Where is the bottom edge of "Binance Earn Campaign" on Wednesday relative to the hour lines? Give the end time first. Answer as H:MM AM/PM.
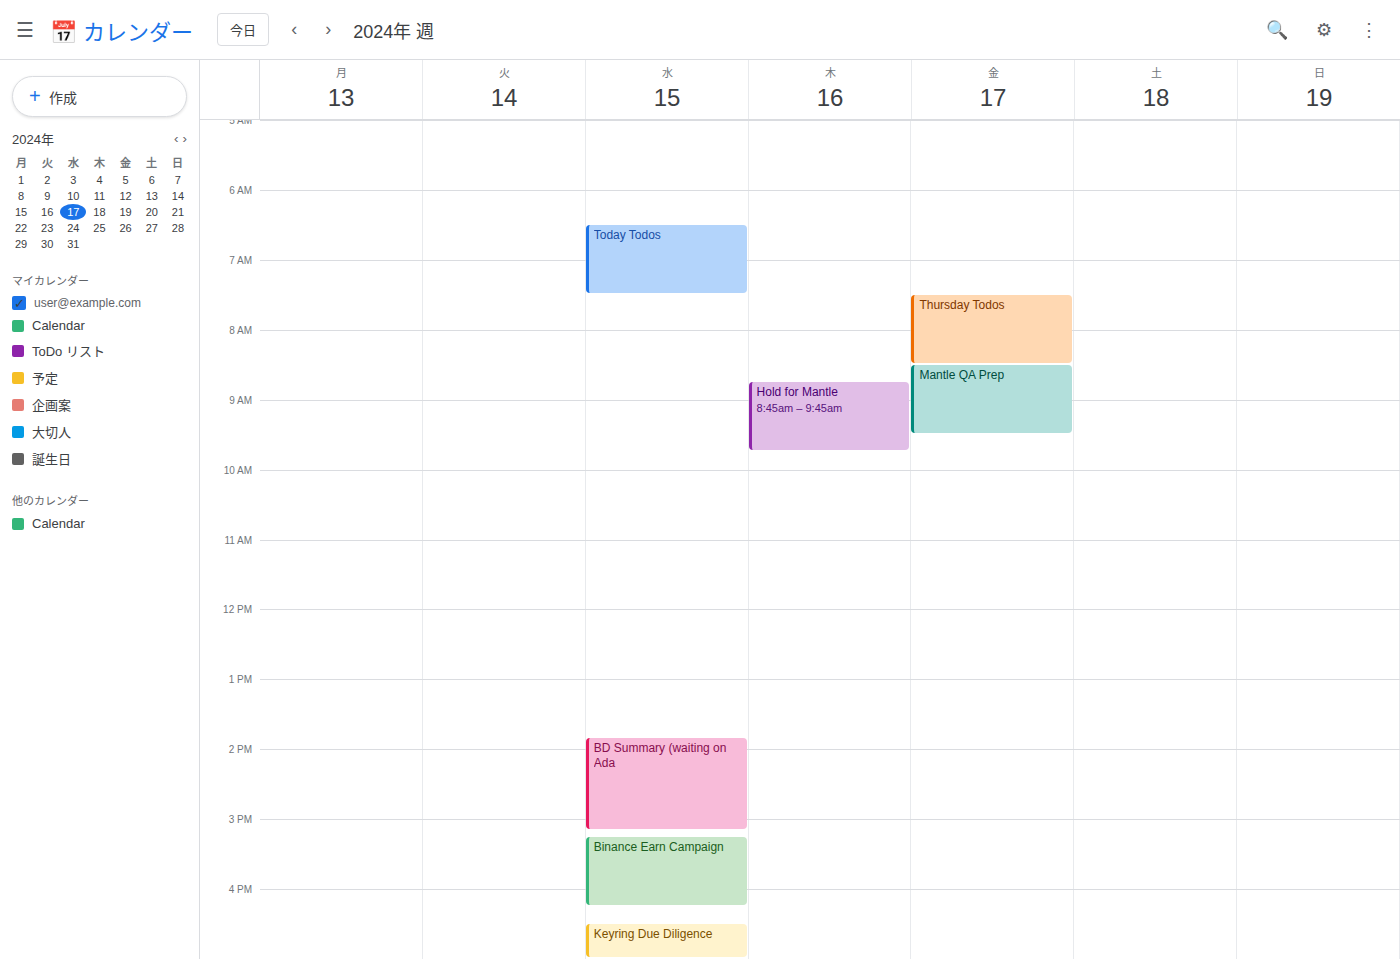
4:15 PM -- neither: a quarter of the way from the 4 PM line to the 5 PM line.